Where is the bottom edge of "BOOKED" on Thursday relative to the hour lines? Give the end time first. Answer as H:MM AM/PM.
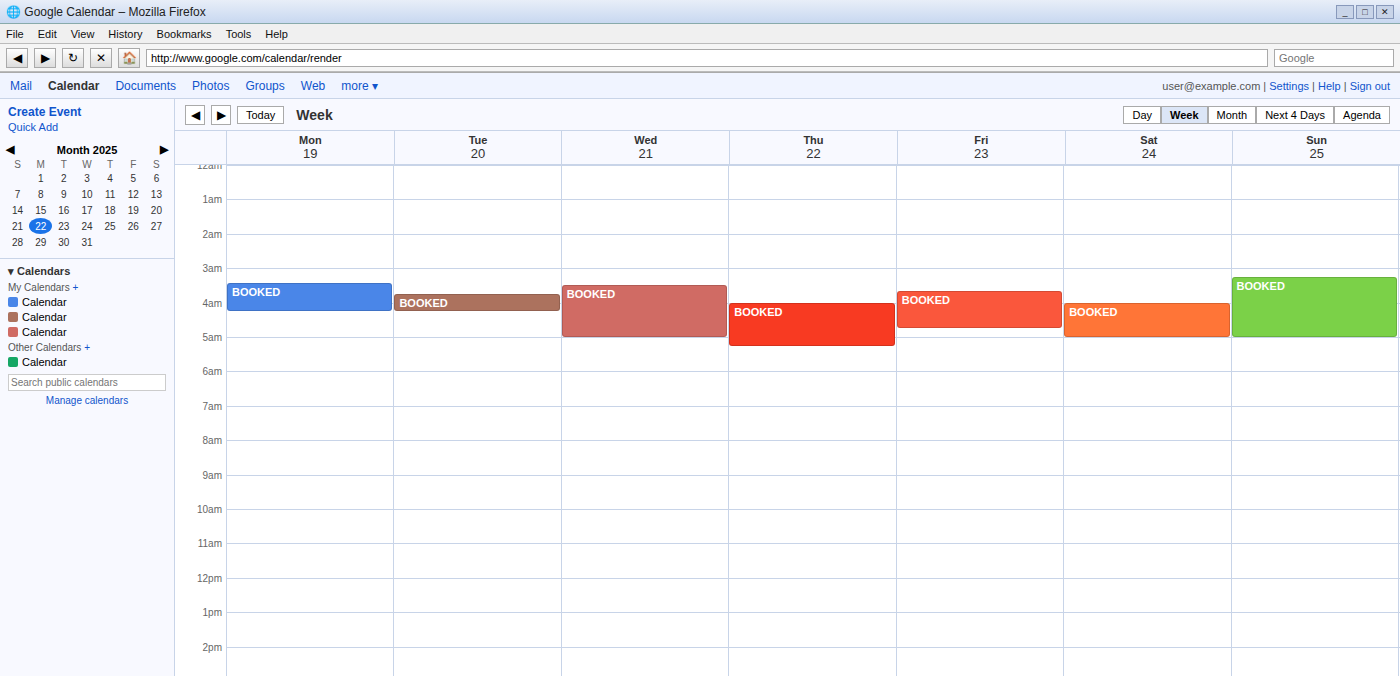
5:15 AM -- neither: a quarter of the way from the 5 AM line to the 6 AM line.